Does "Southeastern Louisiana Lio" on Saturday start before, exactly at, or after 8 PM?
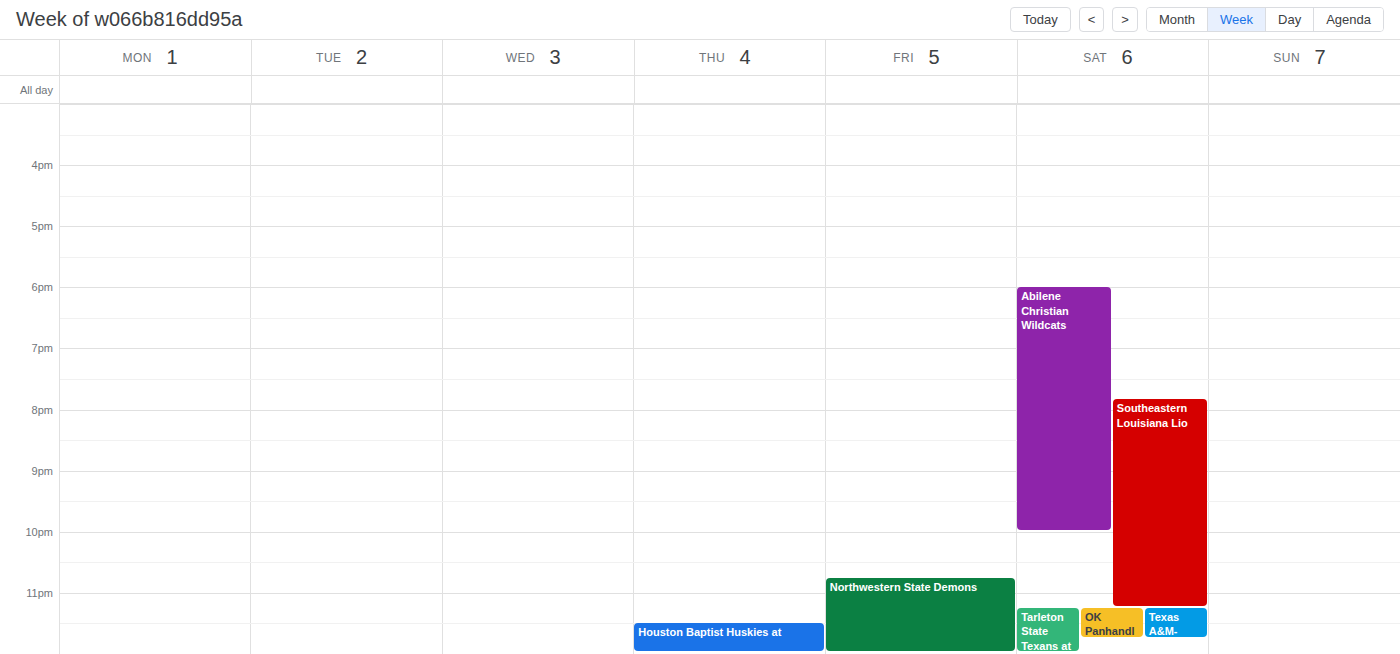
7:50 PM -- before 8 PM, 10 minutes above the 8 PM line.